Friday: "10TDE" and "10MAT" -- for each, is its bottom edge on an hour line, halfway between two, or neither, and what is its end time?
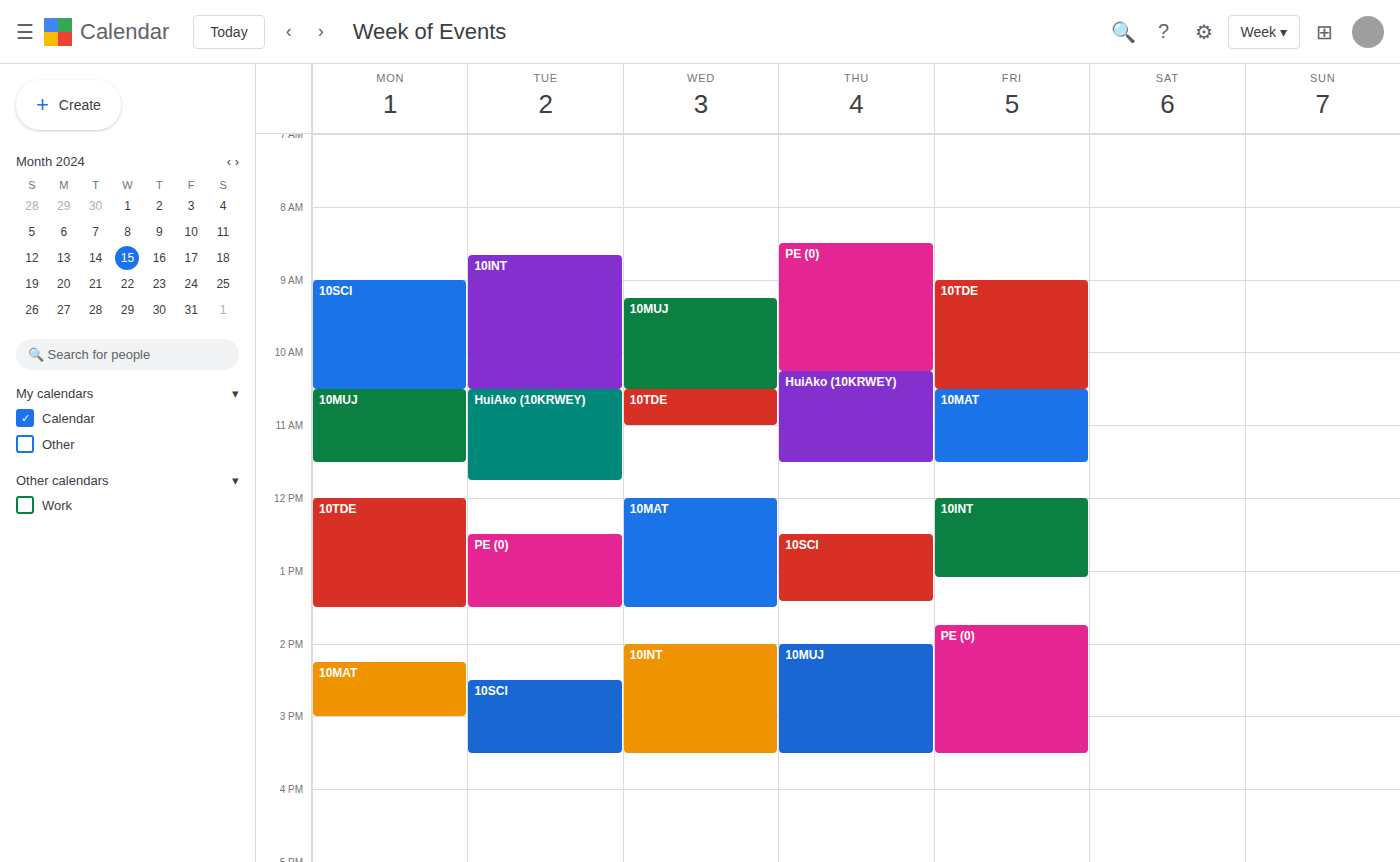
"10TDE": 10:30 AM, halfway between the 10 AM and 11 AM lines. "10MAT": 11:30 AM, halfway between the 11 AM and 12 PM lines.